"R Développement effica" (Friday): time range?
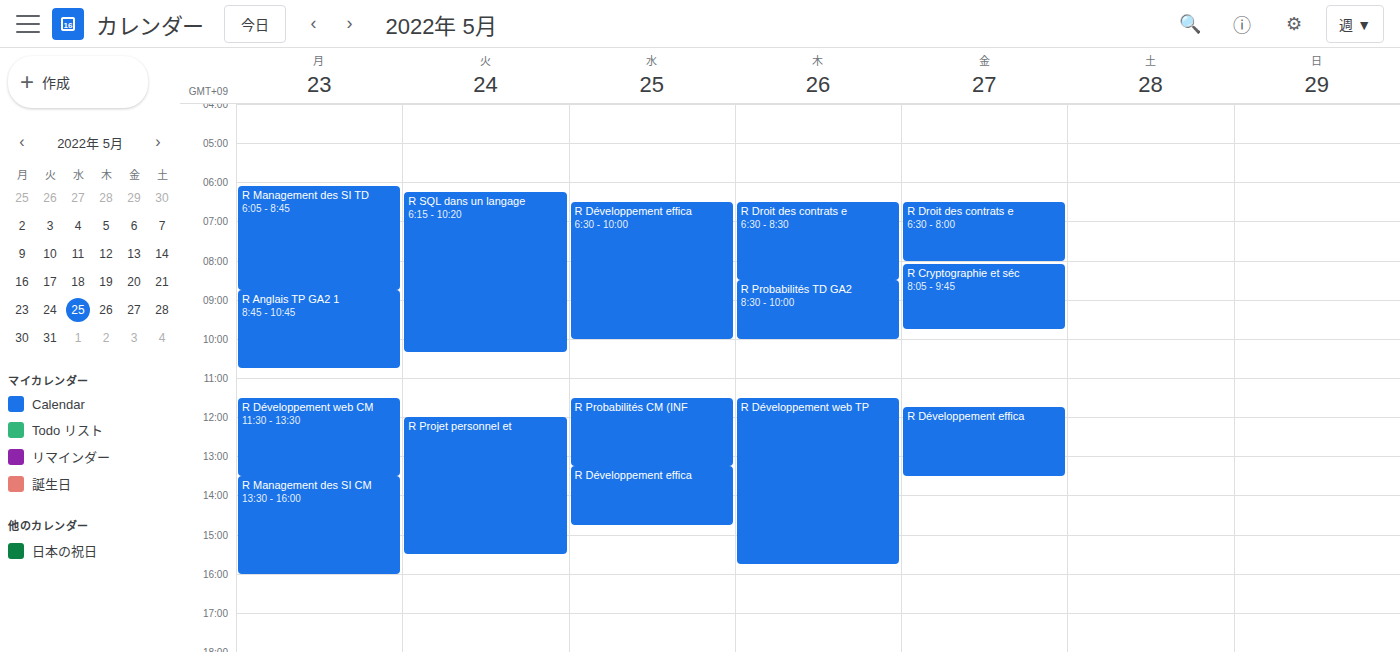
11:45 AM to 1:30 PM